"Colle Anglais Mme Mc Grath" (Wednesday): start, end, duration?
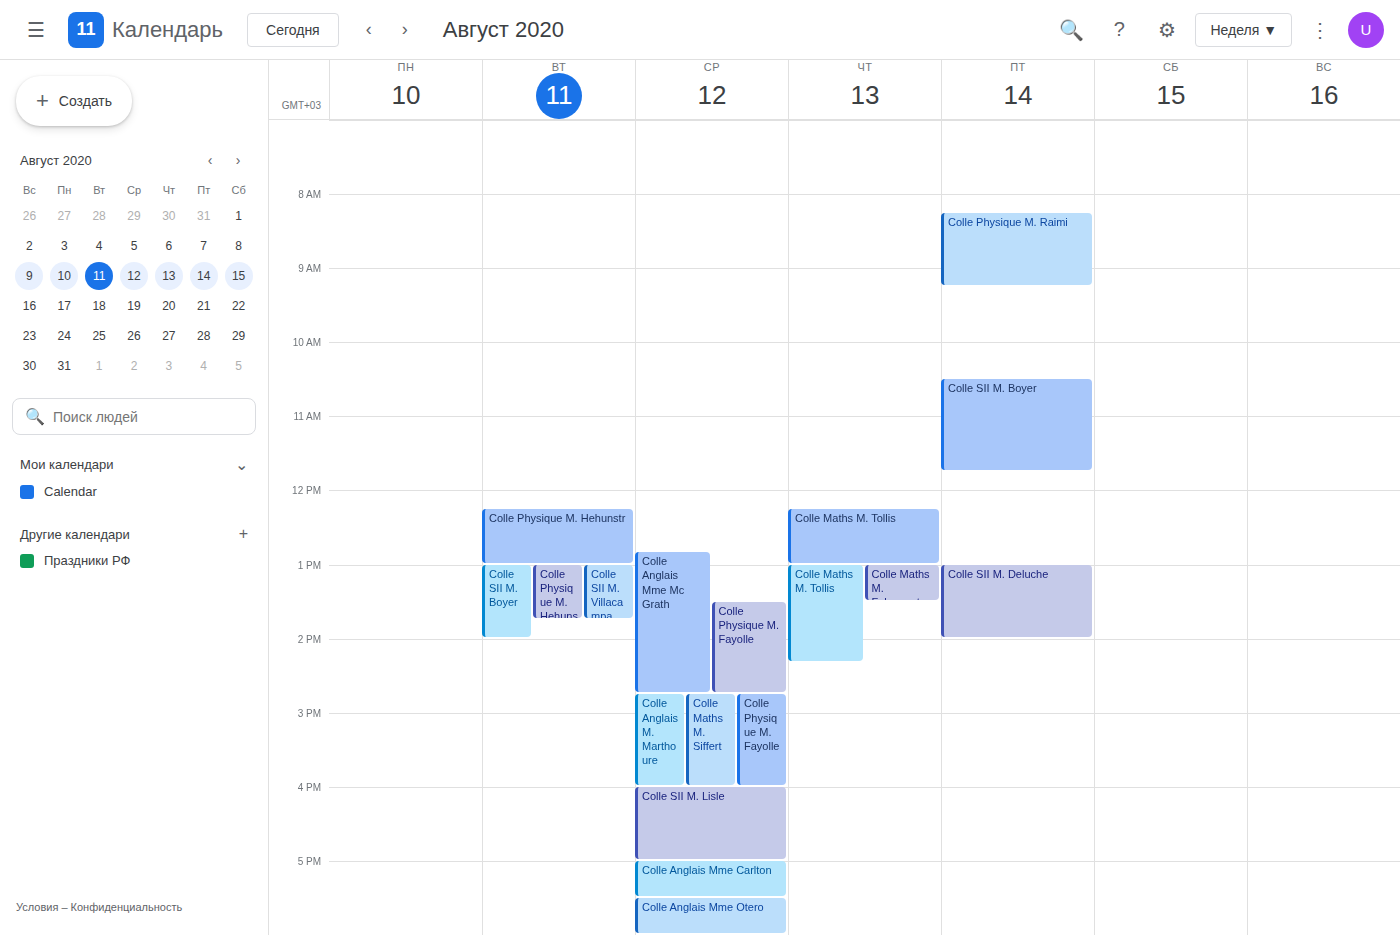
12:50 PM to 2:45 PM, 1 hour 55 minutes